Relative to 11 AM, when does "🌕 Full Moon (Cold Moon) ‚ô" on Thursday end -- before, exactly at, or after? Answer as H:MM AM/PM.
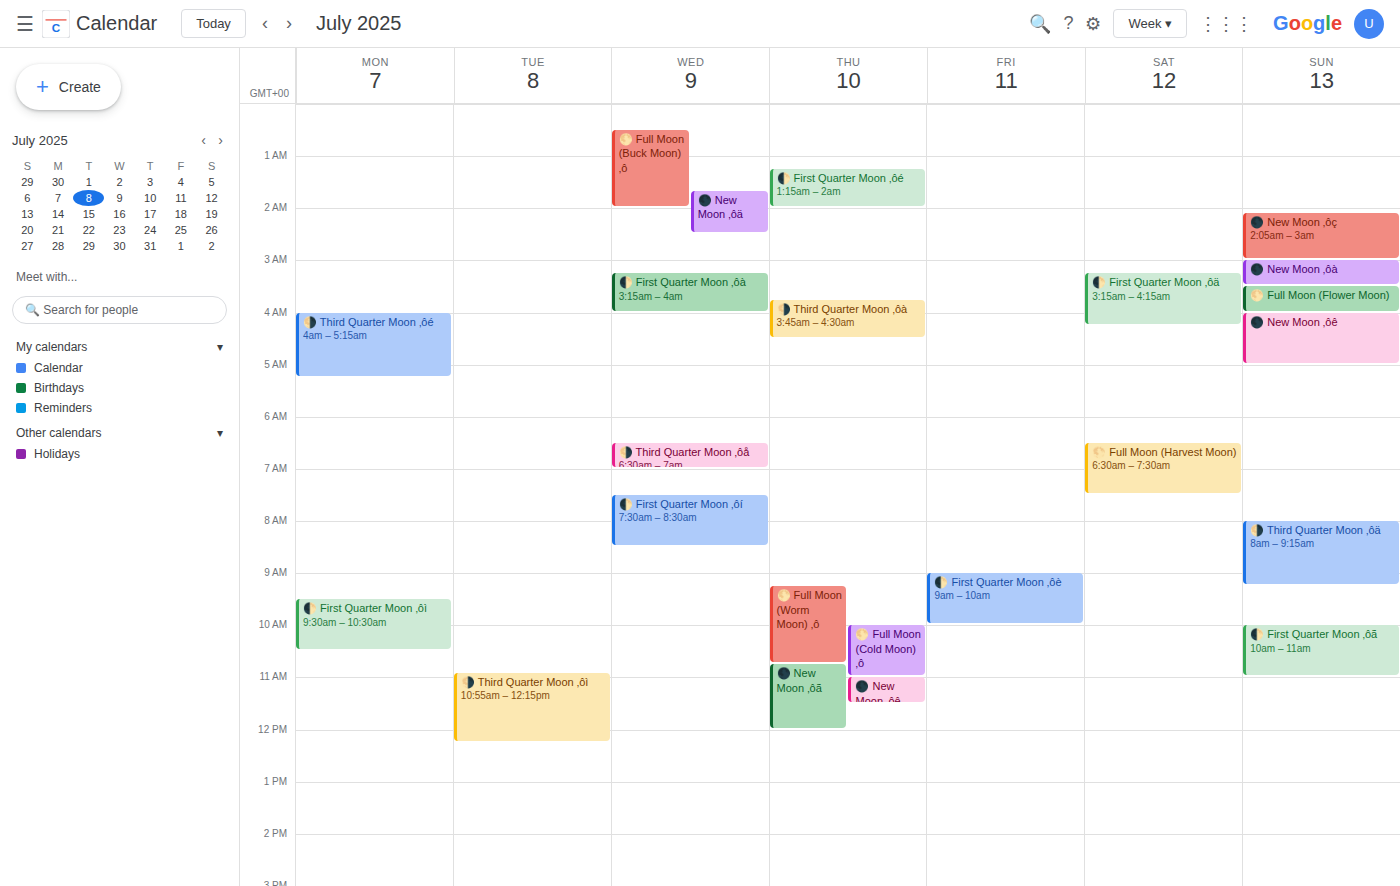
11:00 AM -- exactly at 11 AM, on the 11 AM line.